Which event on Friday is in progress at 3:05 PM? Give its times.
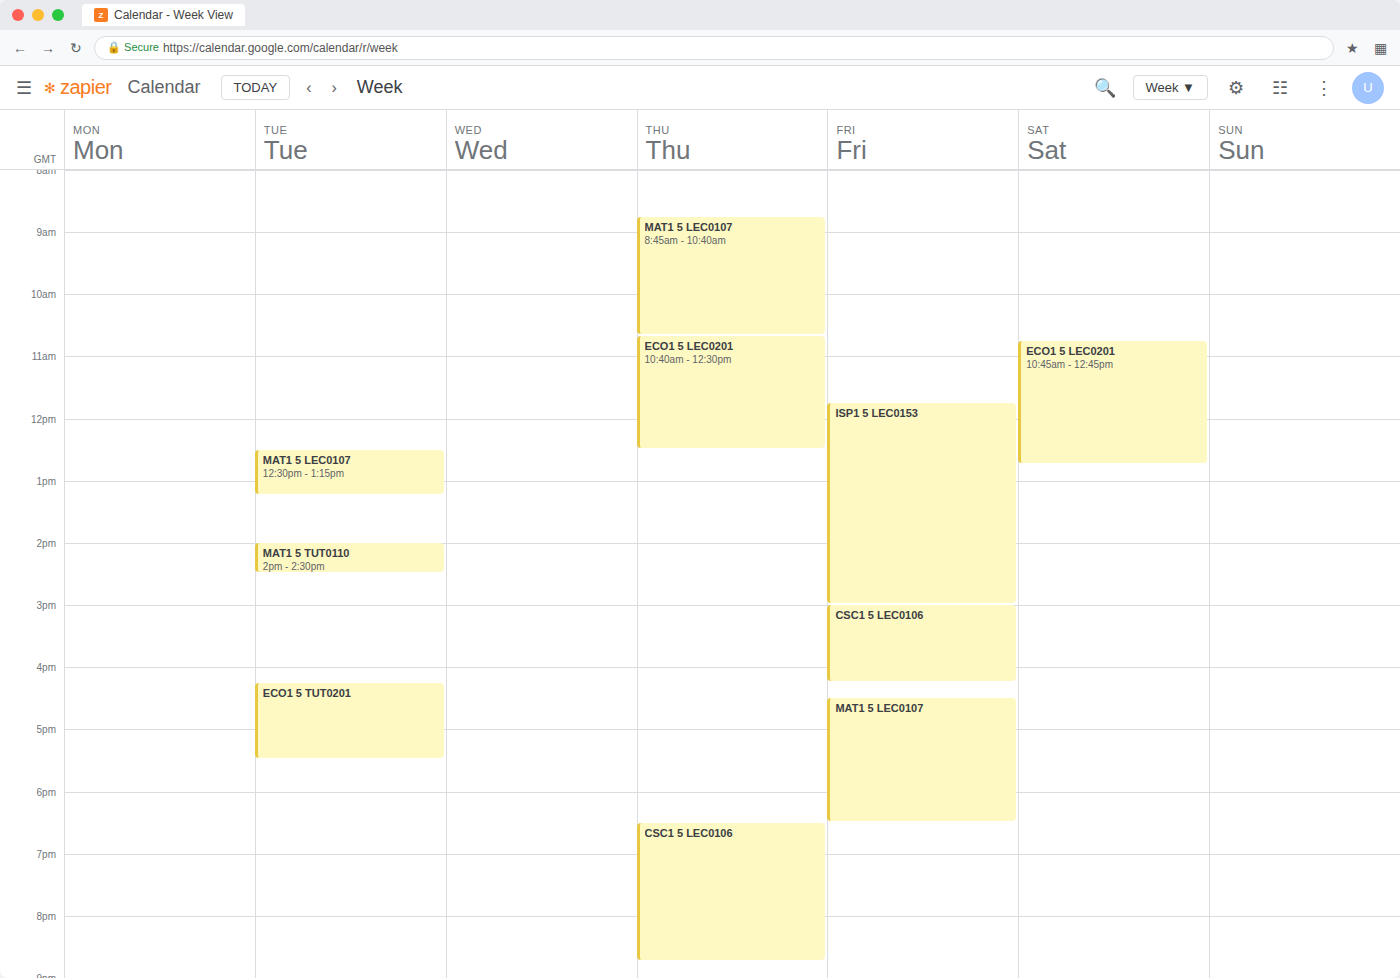
"CSC1 5 LEC0106", 3:00 PM to 4:15 PM